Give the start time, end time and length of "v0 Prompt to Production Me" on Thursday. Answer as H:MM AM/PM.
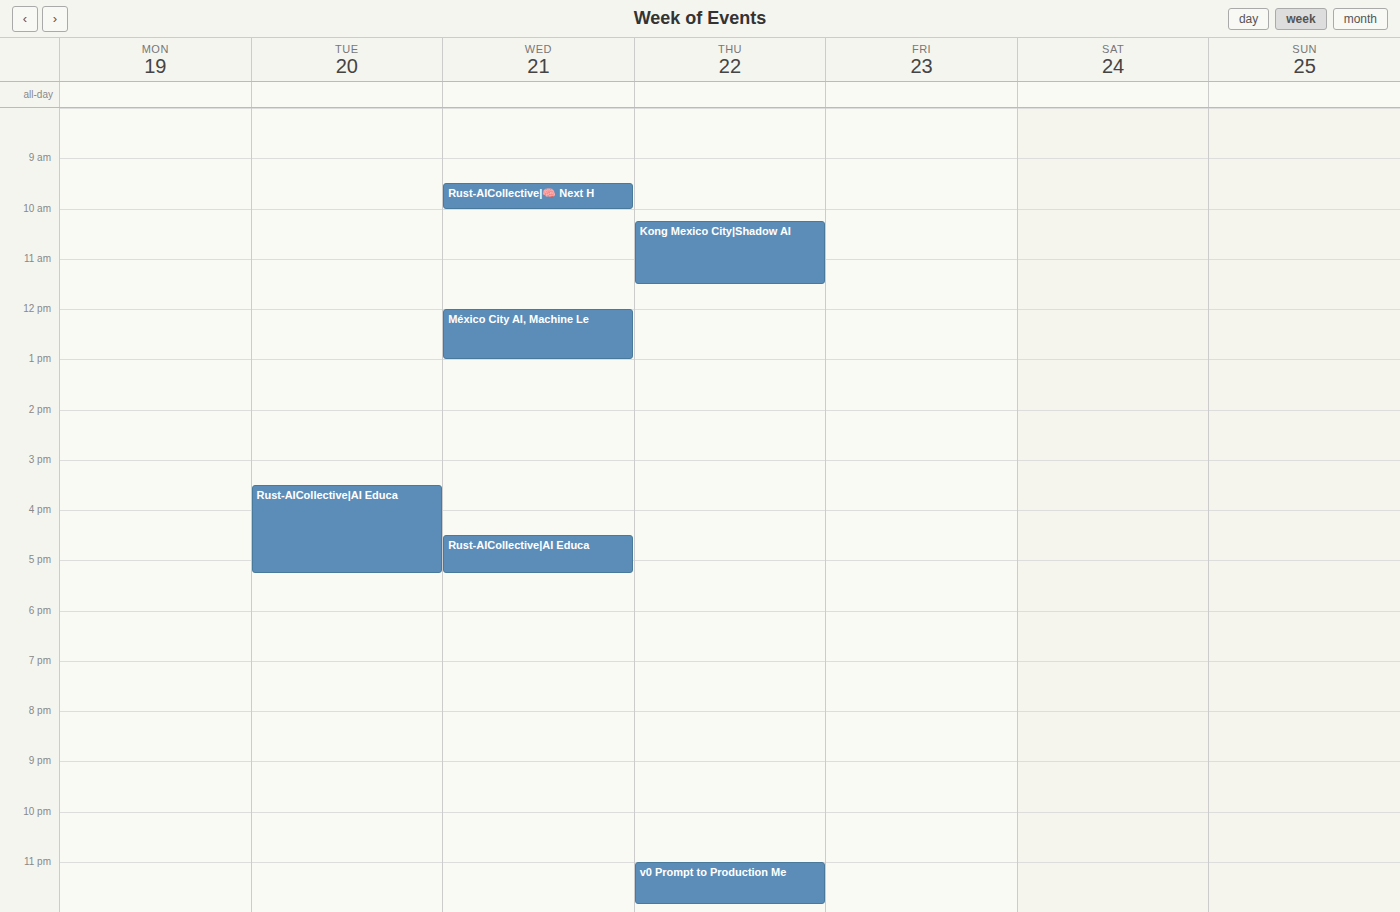
11:00 PM to 11:50 PM, 50 minutes